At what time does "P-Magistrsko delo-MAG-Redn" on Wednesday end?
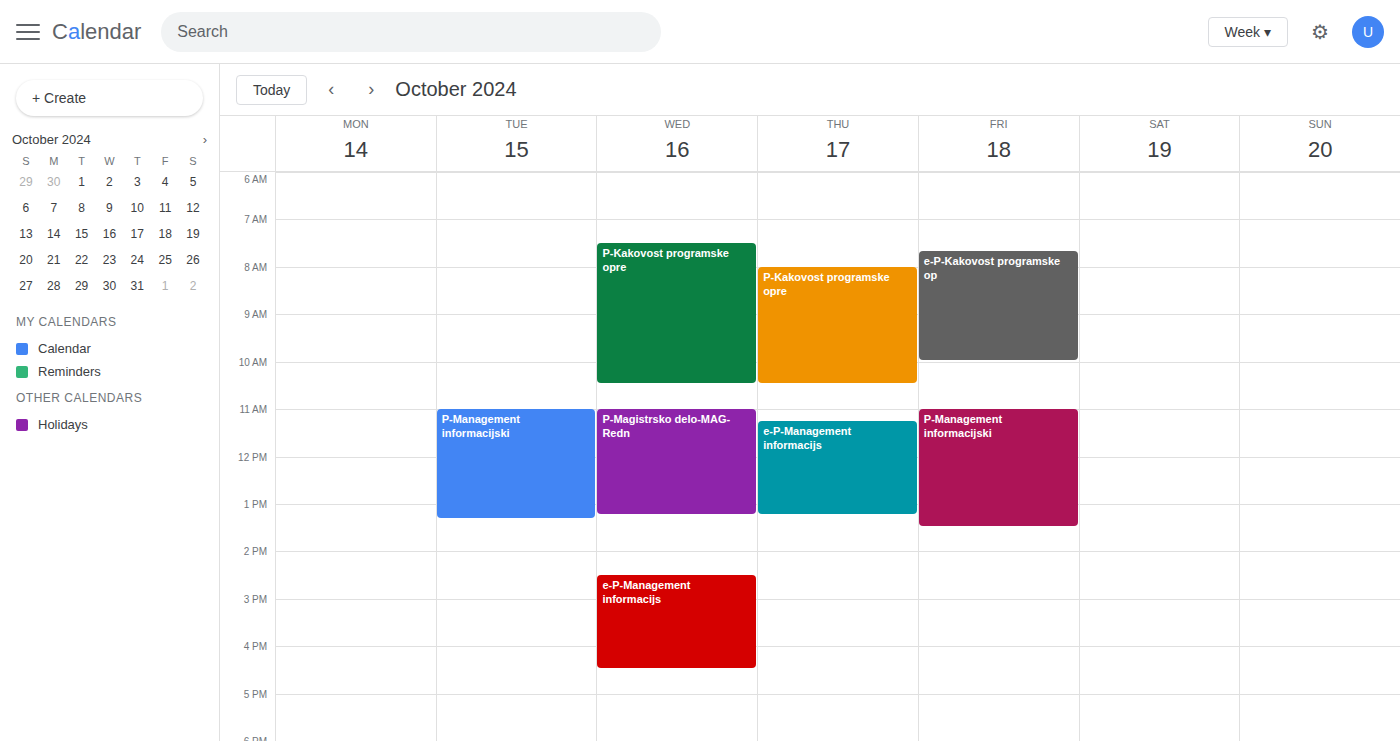
1:15 PM